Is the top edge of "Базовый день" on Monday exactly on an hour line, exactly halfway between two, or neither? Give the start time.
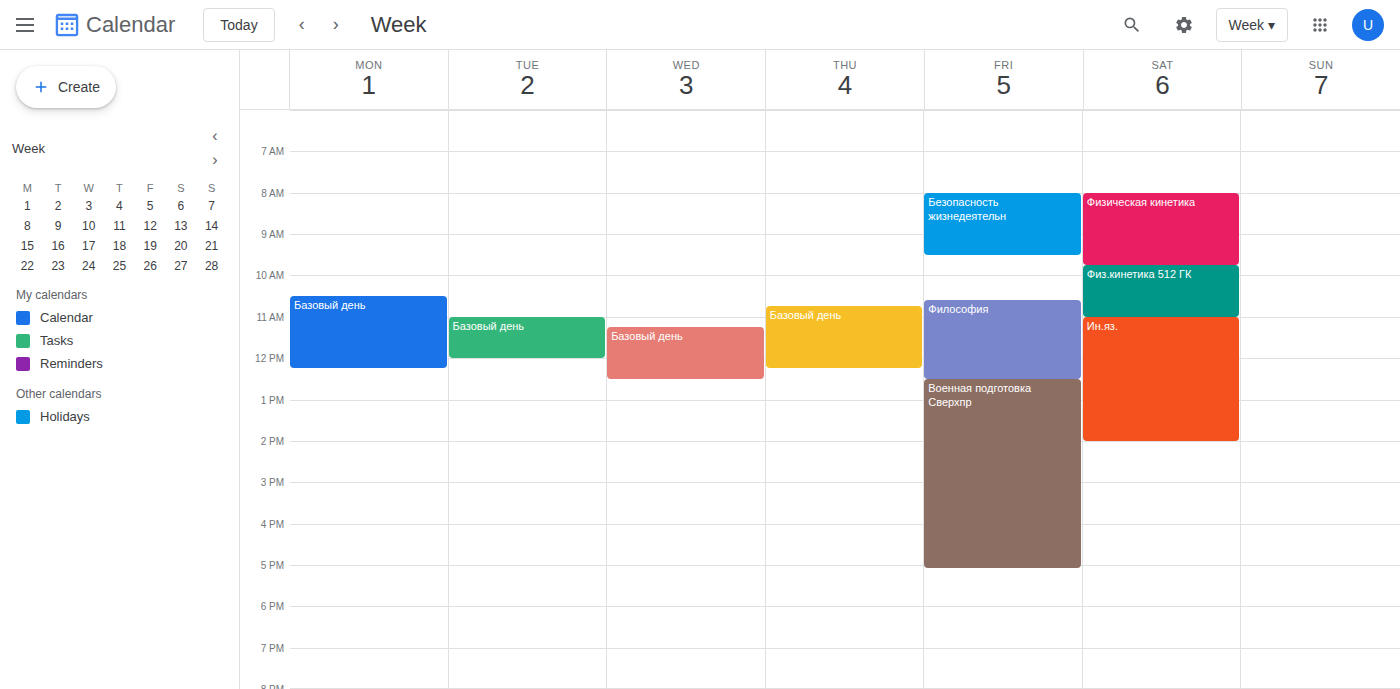
10:30 AM -- halfway between the 10 AM and 11 AM lines.